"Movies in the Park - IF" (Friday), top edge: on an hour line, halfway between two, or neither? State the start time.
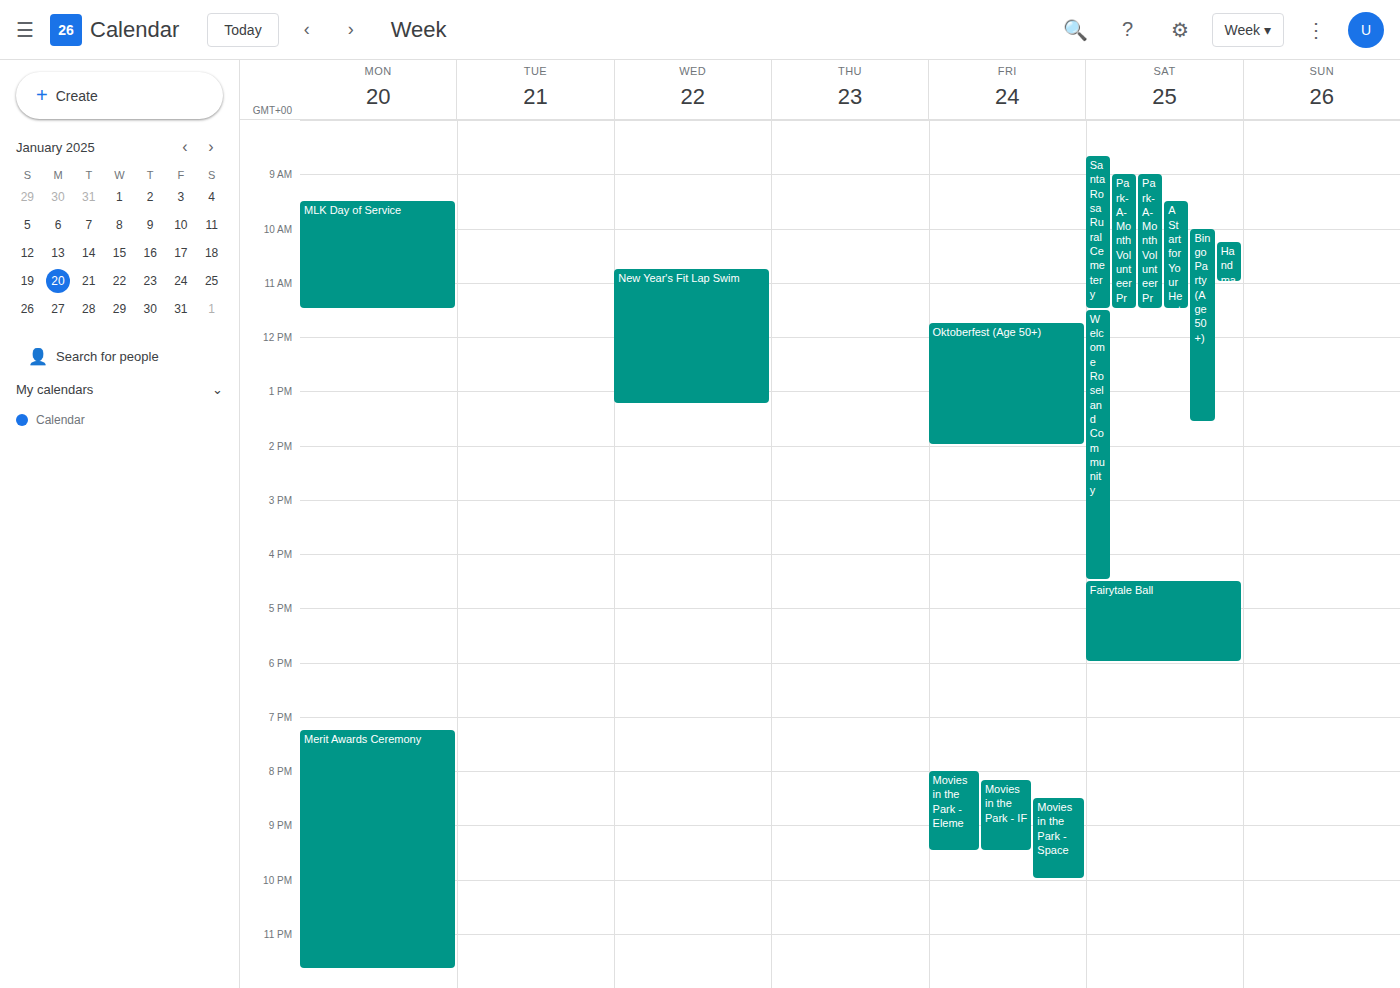
8:10 PM -- neither: 10 minutes below the 8 PM line and 50 minutes above the 9 PM line.